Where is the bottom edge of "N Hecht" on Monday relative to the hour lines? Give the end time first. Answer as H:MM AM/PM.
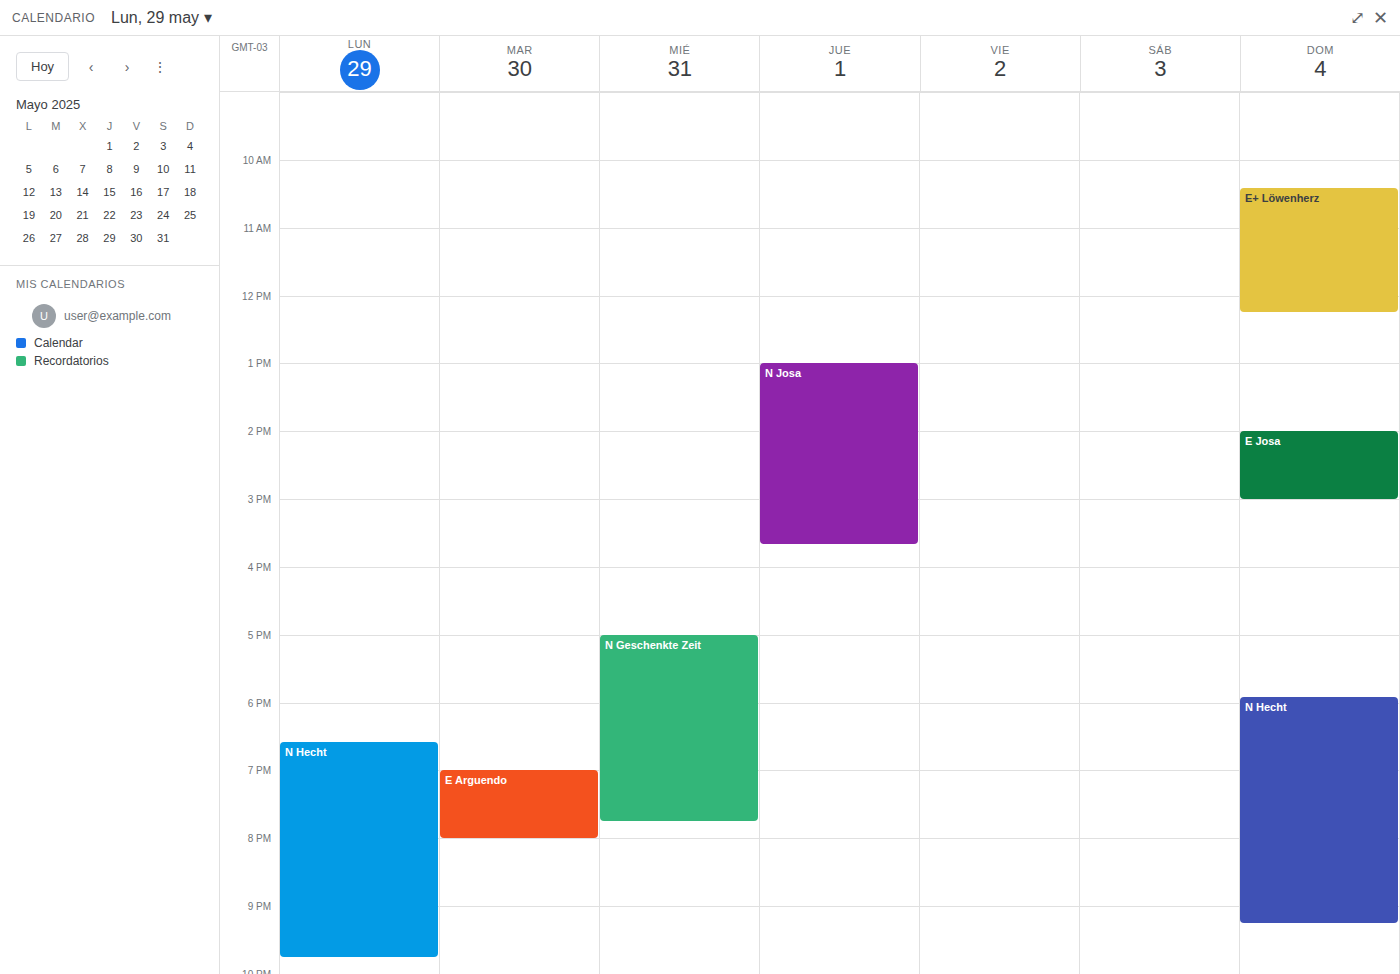
9:45 PM -- neither: three quarters of the way from the 9 PM line to the 10 PM line.